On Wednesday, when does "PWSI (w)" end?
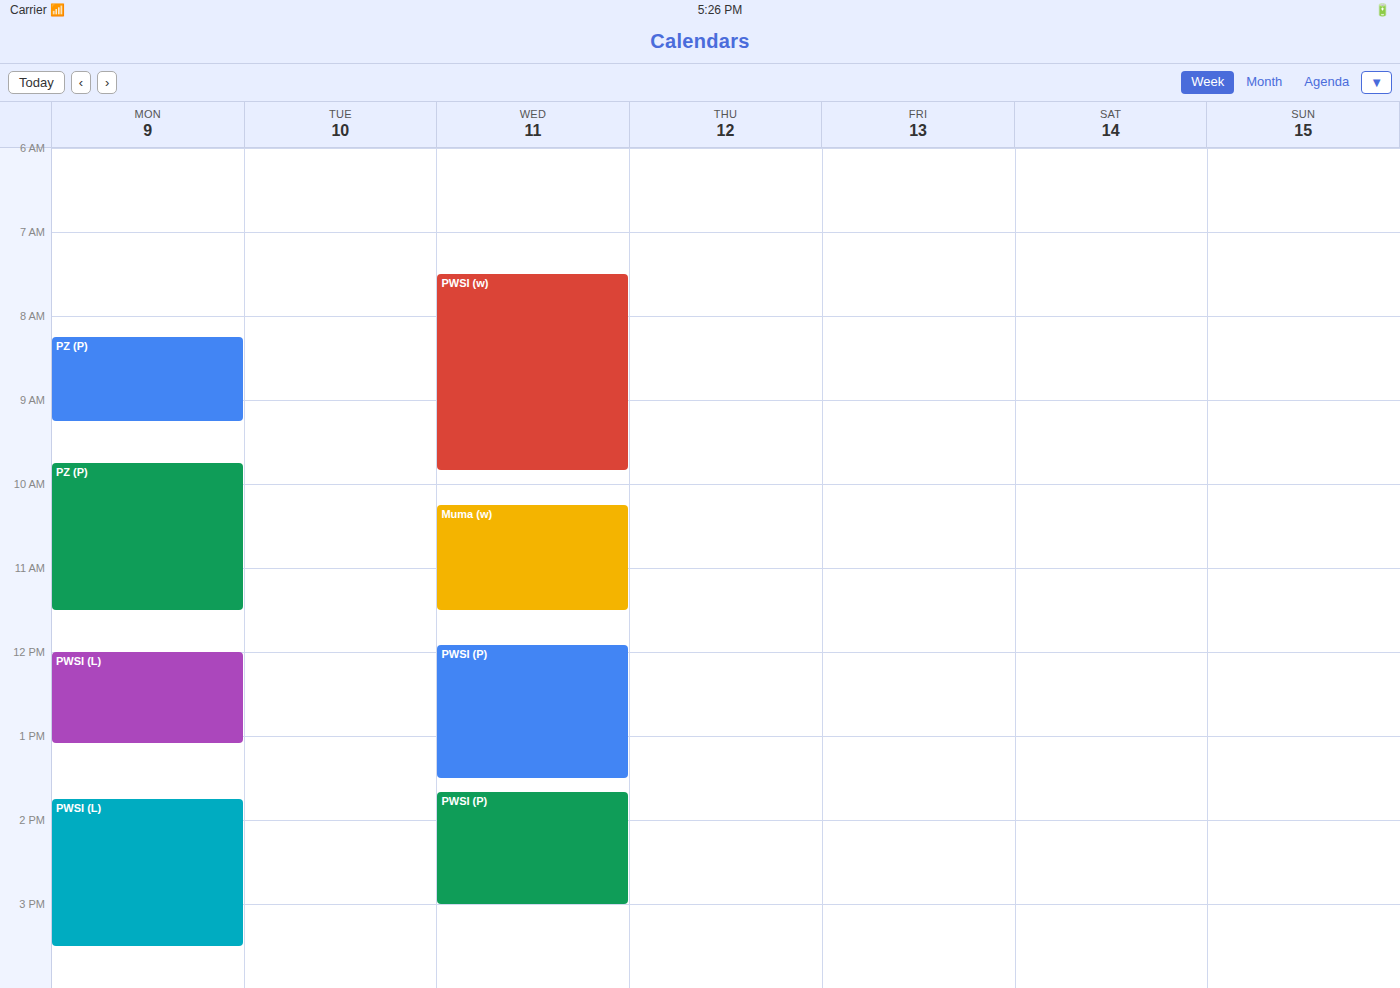
9:50 AM